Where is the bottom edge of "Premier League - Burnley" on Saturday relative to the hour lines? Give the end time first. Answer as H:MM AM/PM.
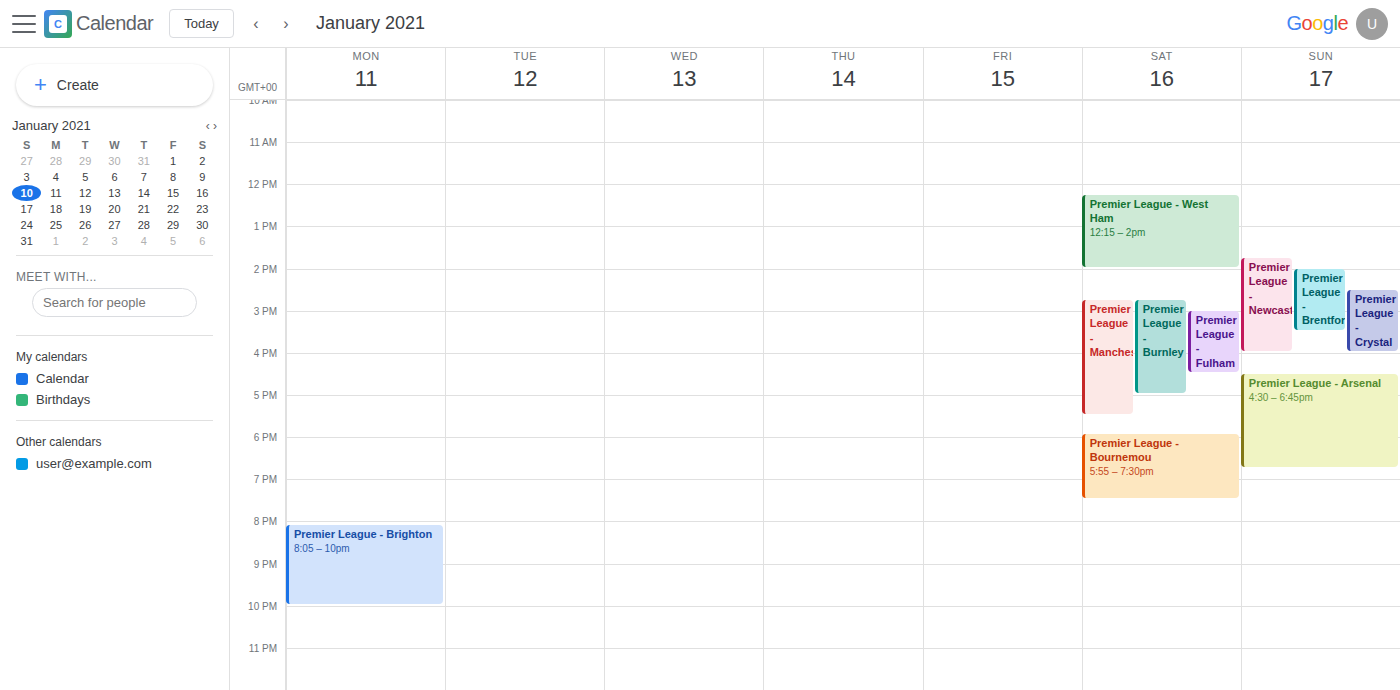
5:00 PM -- exactly on the 5 PM line.